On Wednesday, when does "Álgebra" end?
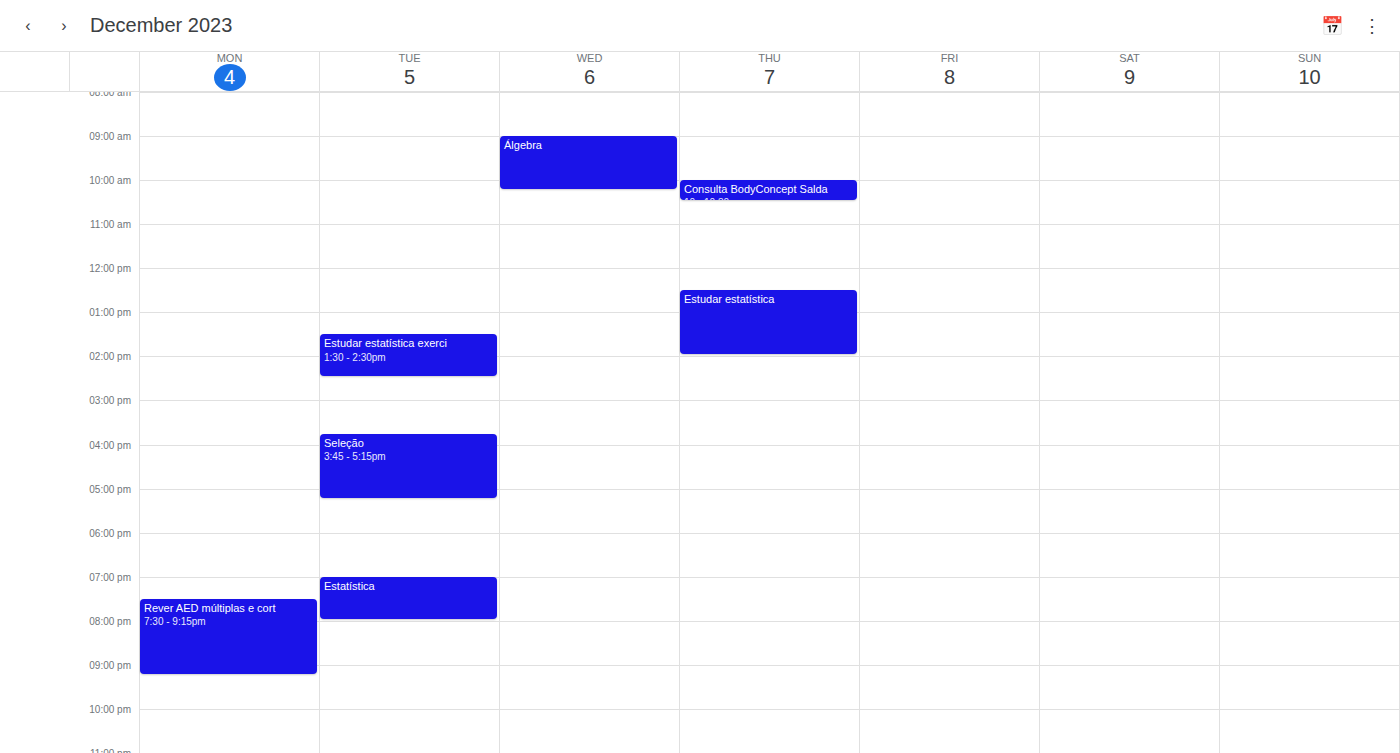
10:15 AM